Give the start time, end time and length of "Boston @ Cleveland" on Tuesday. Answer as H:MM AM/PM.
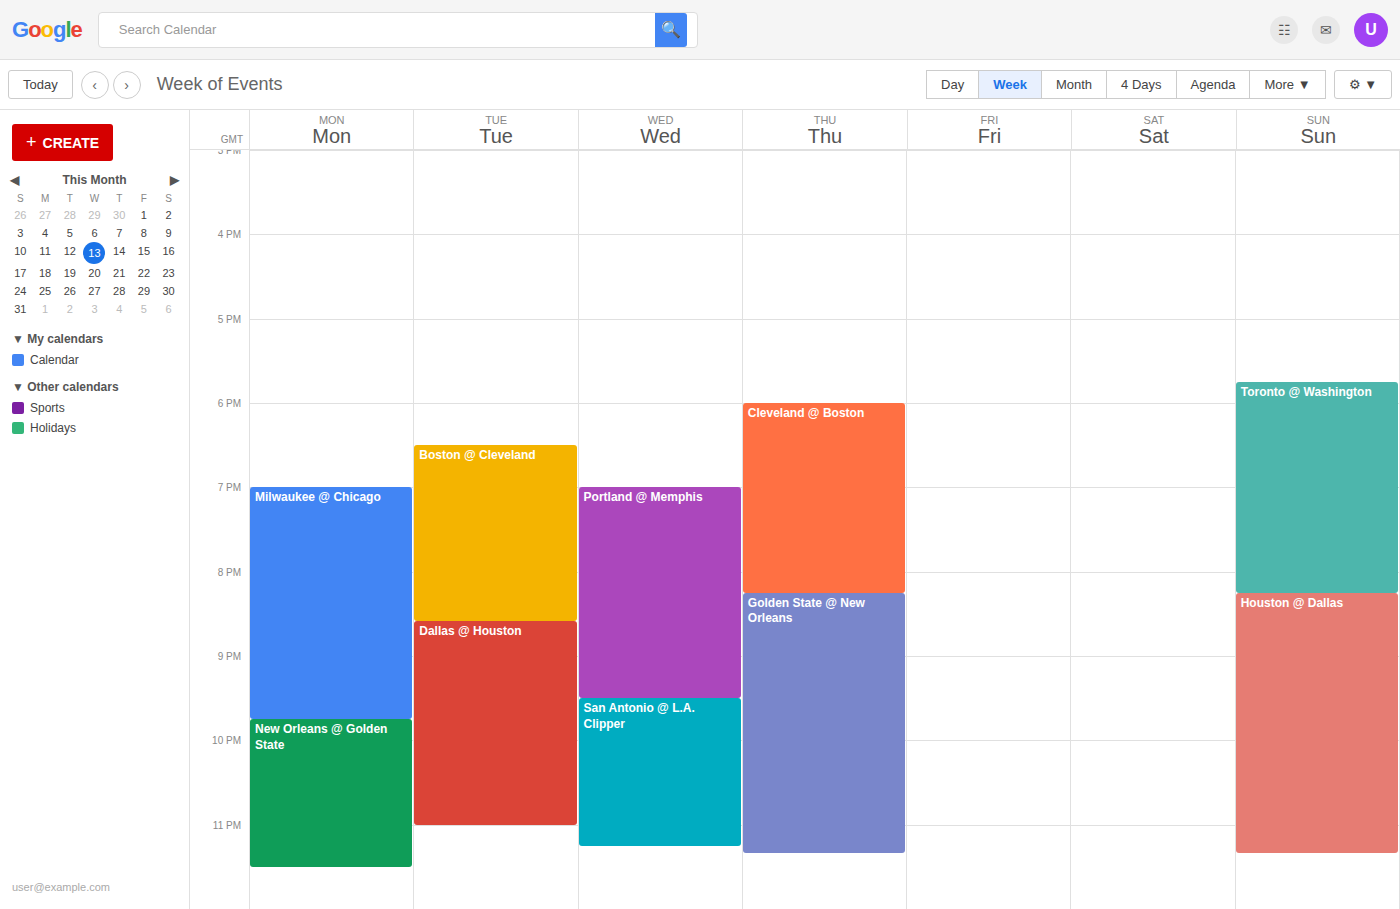
6:30 PM to 8:35 PM, 2 hours 5 minutes